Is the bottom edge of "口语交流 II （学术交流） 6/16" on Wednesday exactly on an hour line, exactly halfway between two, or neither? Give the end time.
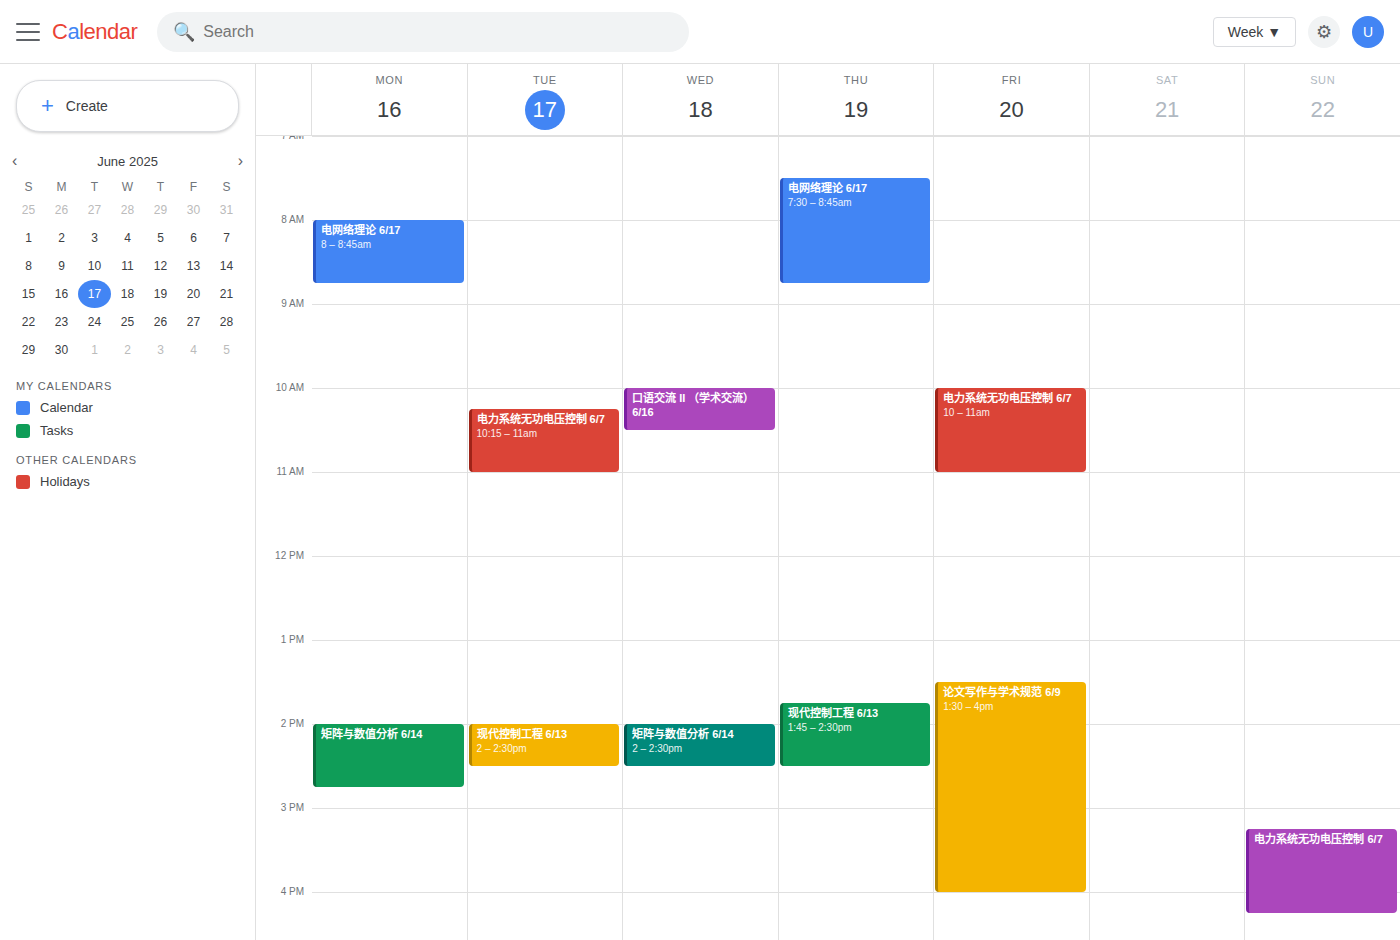
10:30 AM -- halfway between the 10 AM and 11 AM lines.